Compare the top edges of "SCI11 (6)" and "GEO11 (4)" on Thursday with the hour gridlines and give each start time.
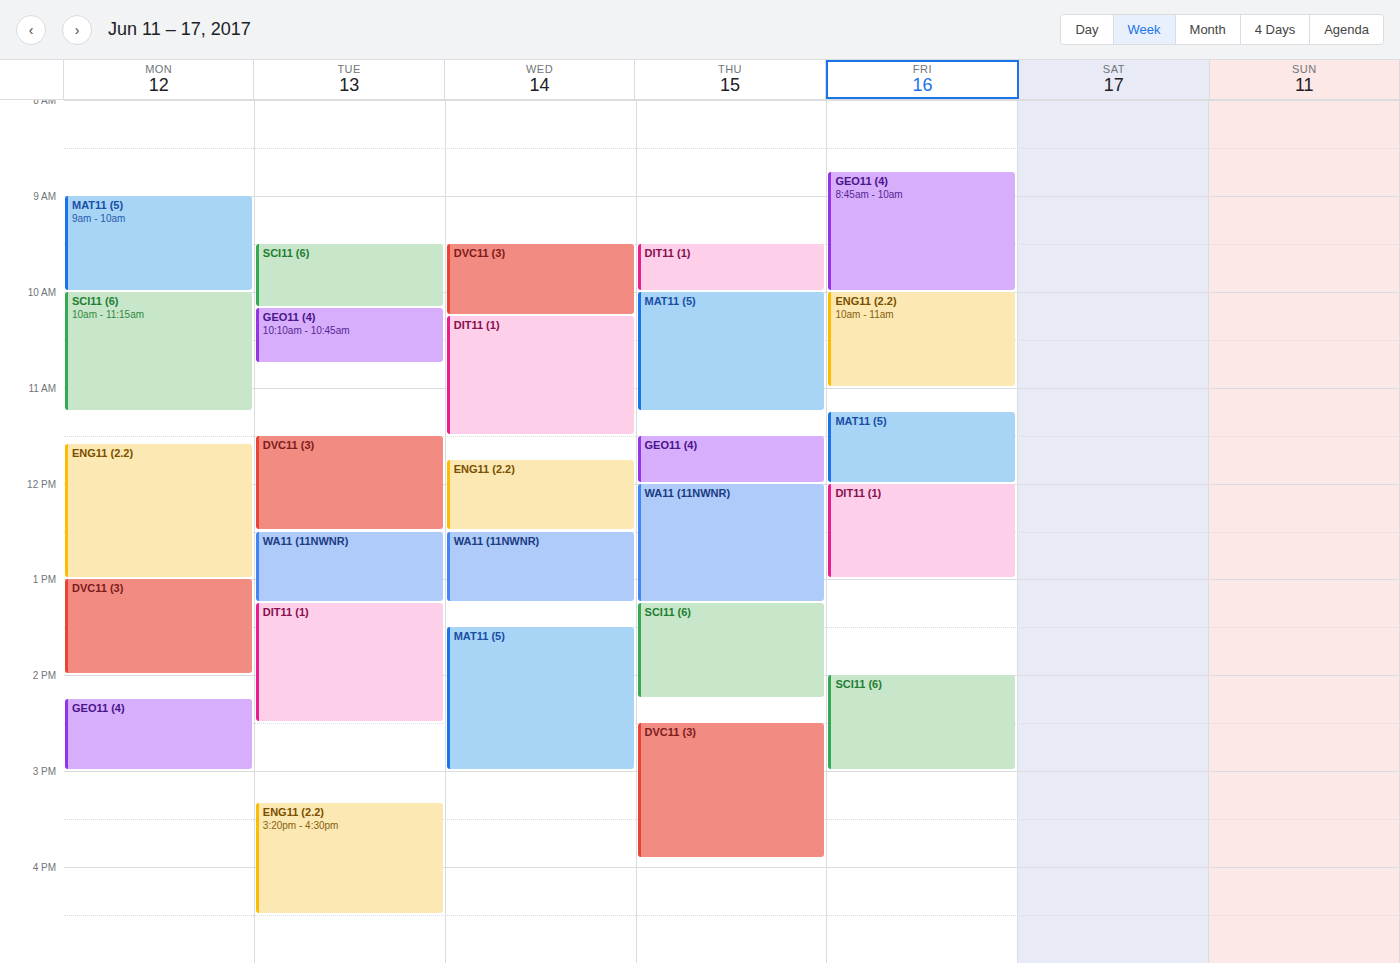
"SCI11 (6)": 1:15 PM, neither: a quarter of the way from the 1 PM line to the 2 PM line. "GEO11 (4)": 11:30 AM, halfway between the 11 AM and 12 PM lines.